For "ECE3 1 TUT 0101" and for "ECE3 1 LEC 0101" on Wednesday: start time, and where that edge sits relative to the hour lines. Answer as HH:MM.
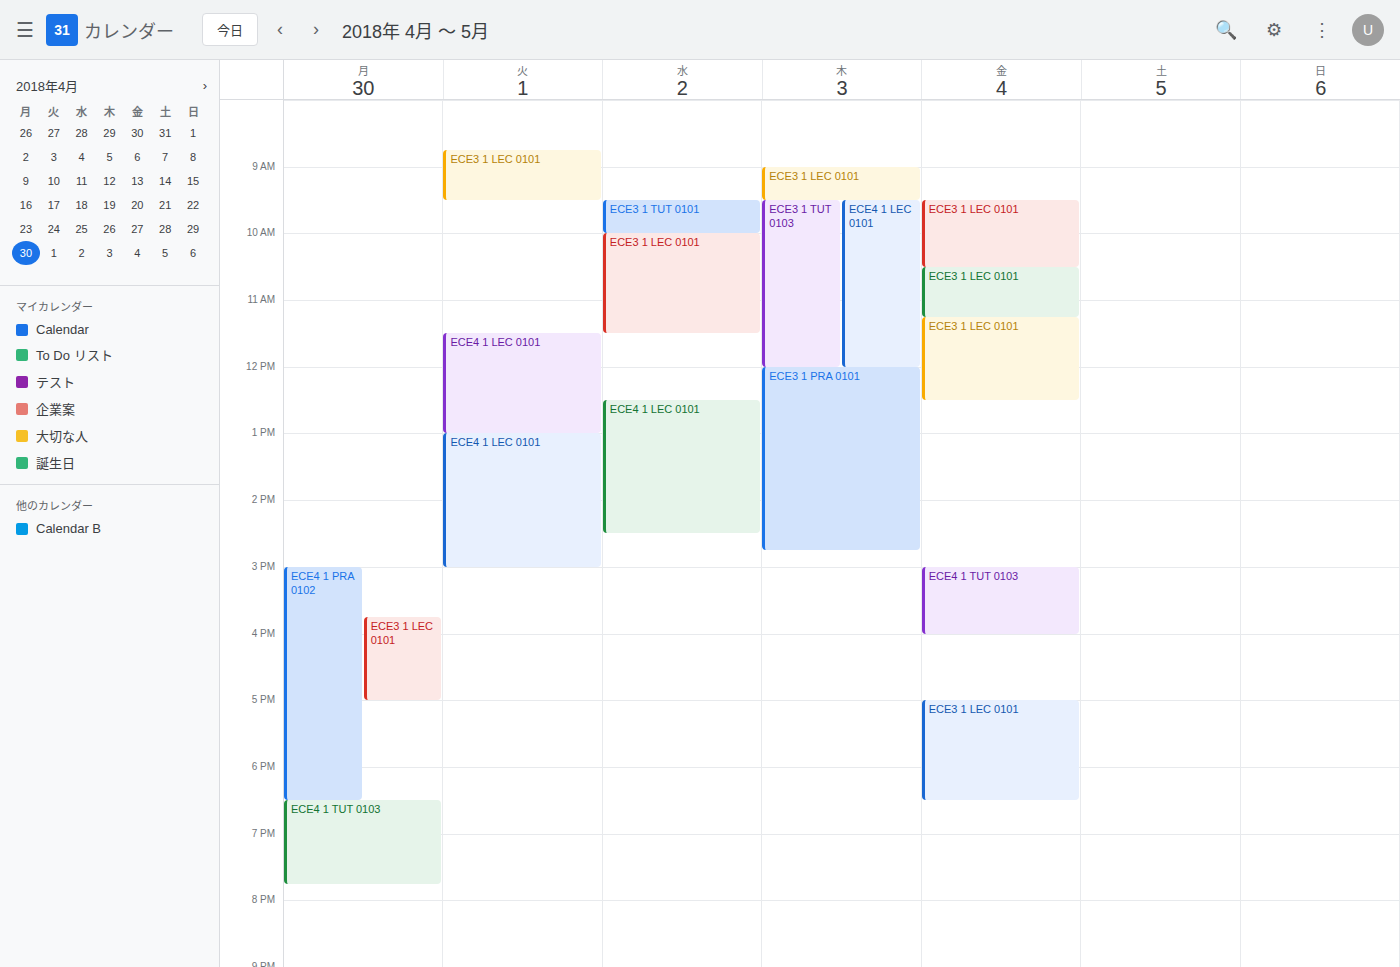
"ECE3 1 TUT 0101": 09:30, halfway between the 09:00 and 10:00 lines. "ECE3 1 LEC 0101": 10:00, exactly on the 10:00 line.